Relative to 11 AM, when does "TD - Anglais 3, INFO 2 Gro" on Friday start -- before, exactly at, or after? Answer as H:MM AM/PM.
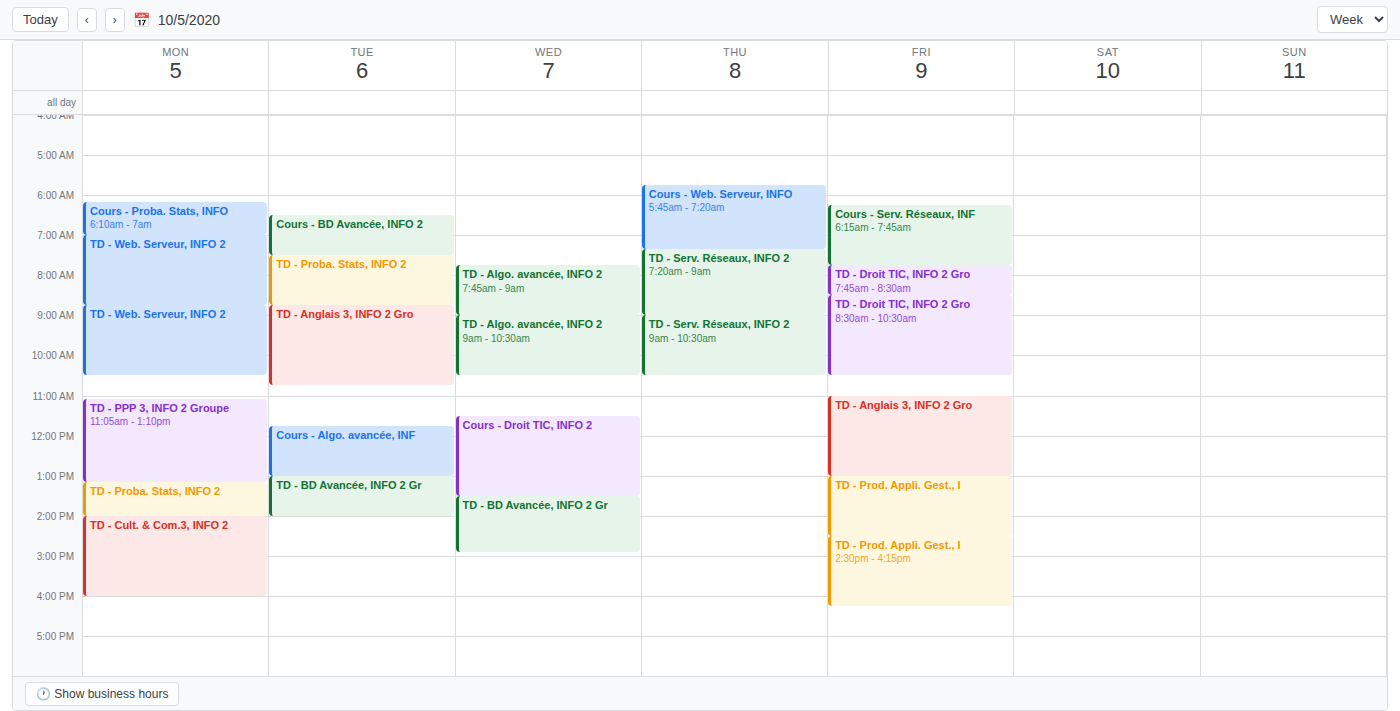
11:00 AM -- exactly at 11 AM, on the 11 AM line.